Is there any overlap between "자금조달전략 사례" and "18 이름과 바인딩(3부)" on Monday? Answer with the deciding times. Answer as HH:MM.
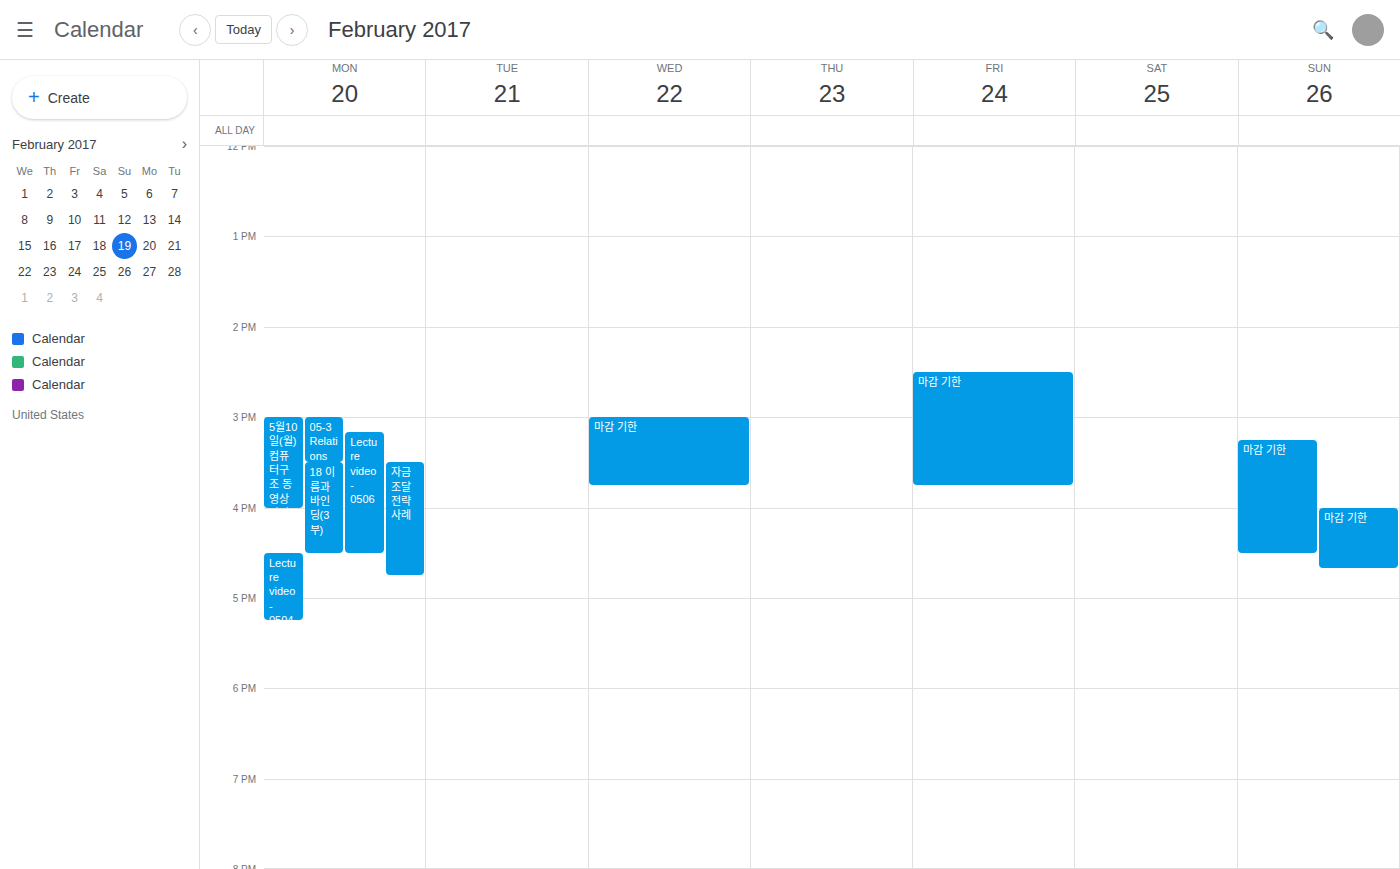
"18 이름과 바인딩(3부)" runs 15:30 to 16:30, inside "자금조달전략 사례" -- they overlap.